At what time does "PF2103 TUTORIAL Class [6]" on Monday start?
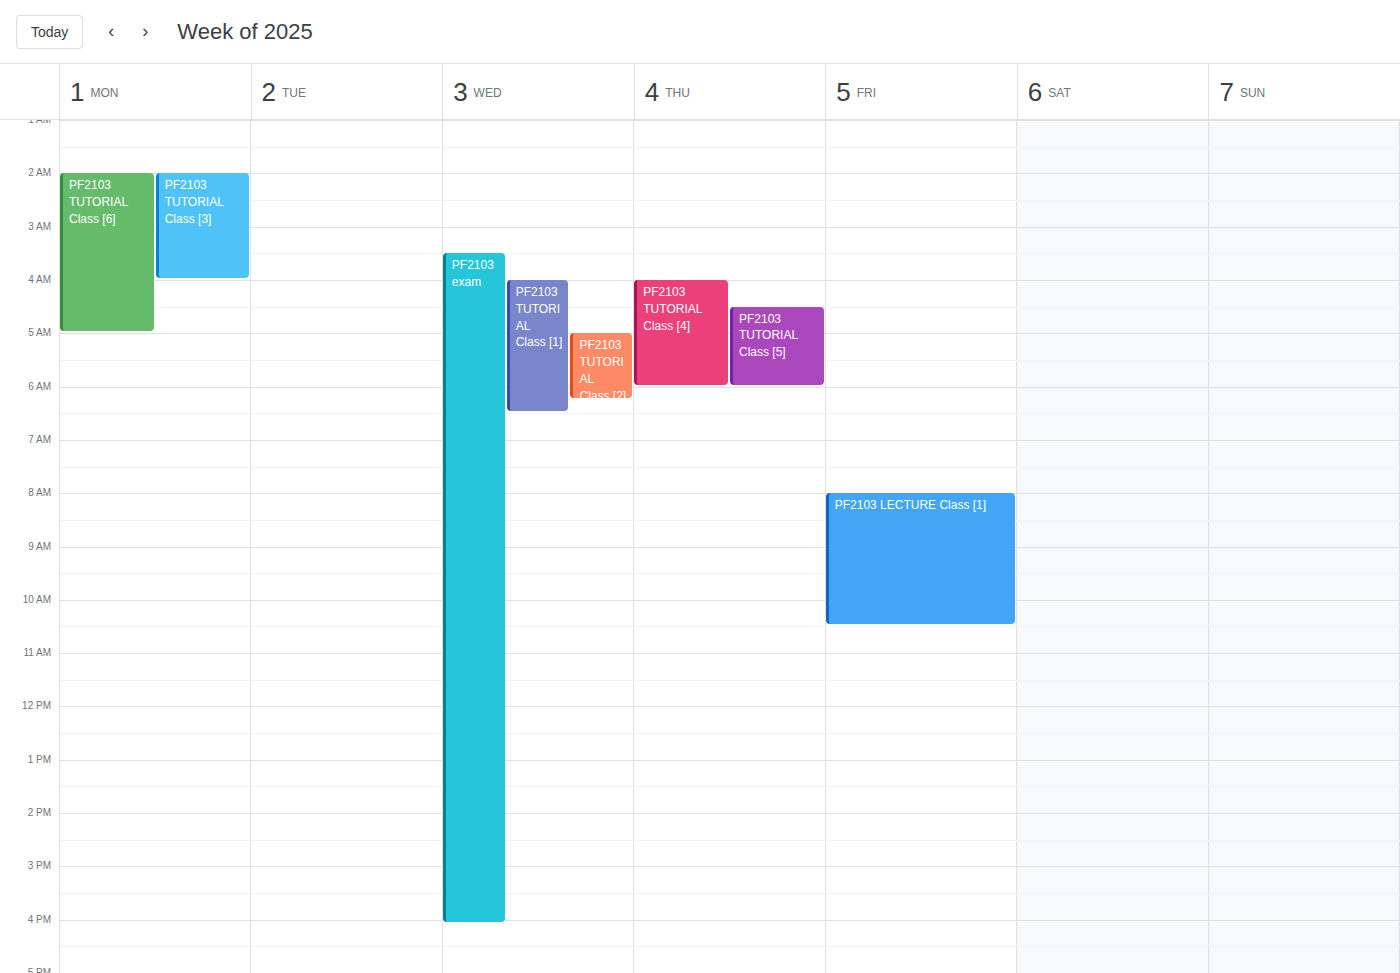
2:00 AM